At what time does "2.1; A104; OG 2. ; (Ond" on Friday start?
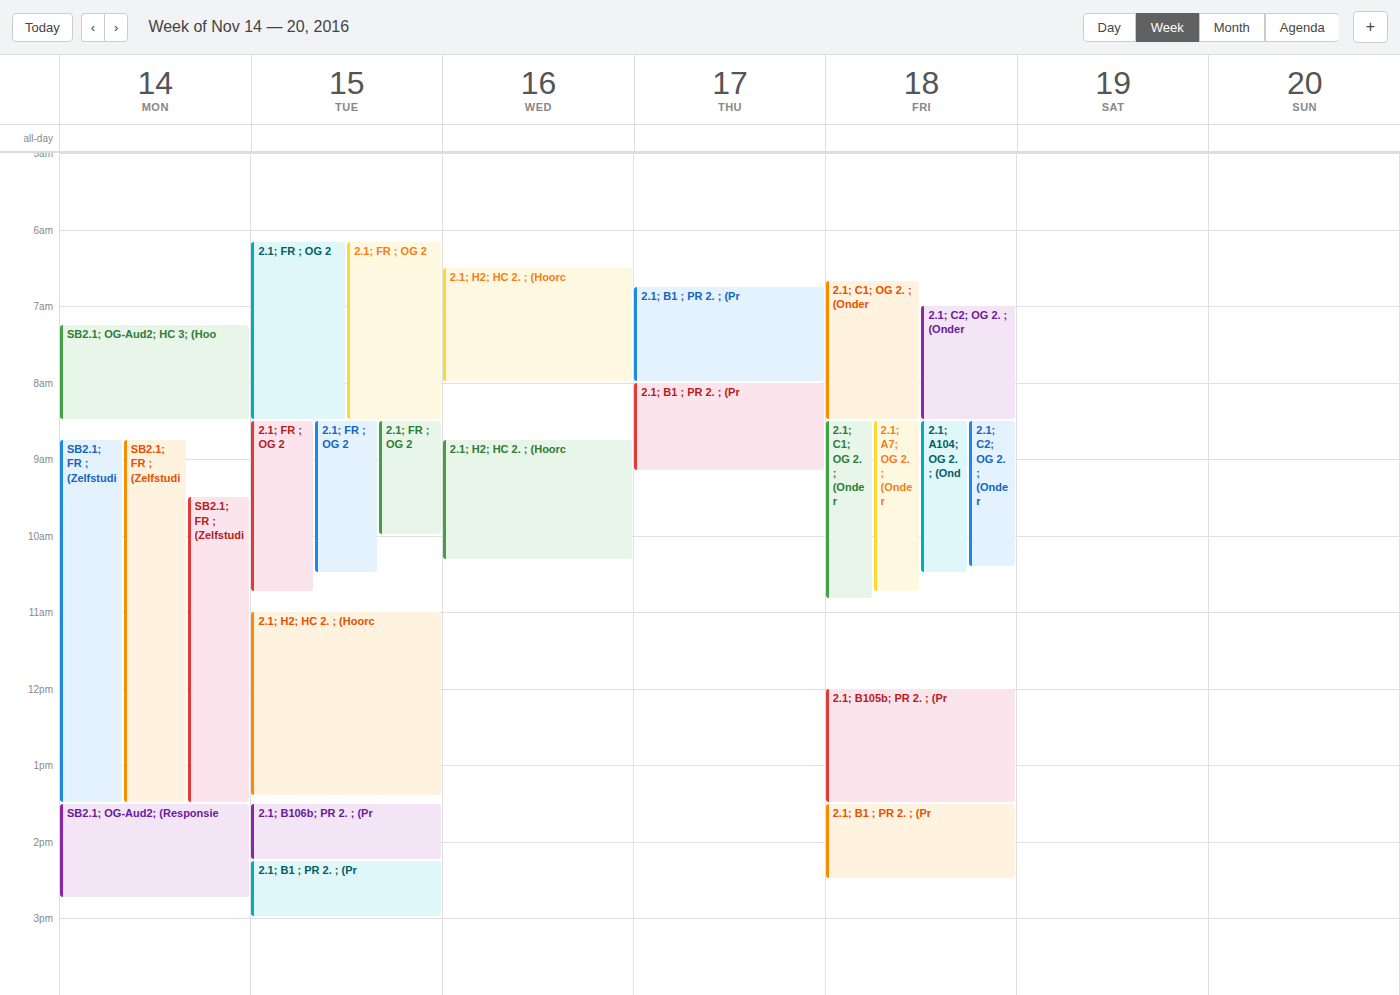
8:30 AM